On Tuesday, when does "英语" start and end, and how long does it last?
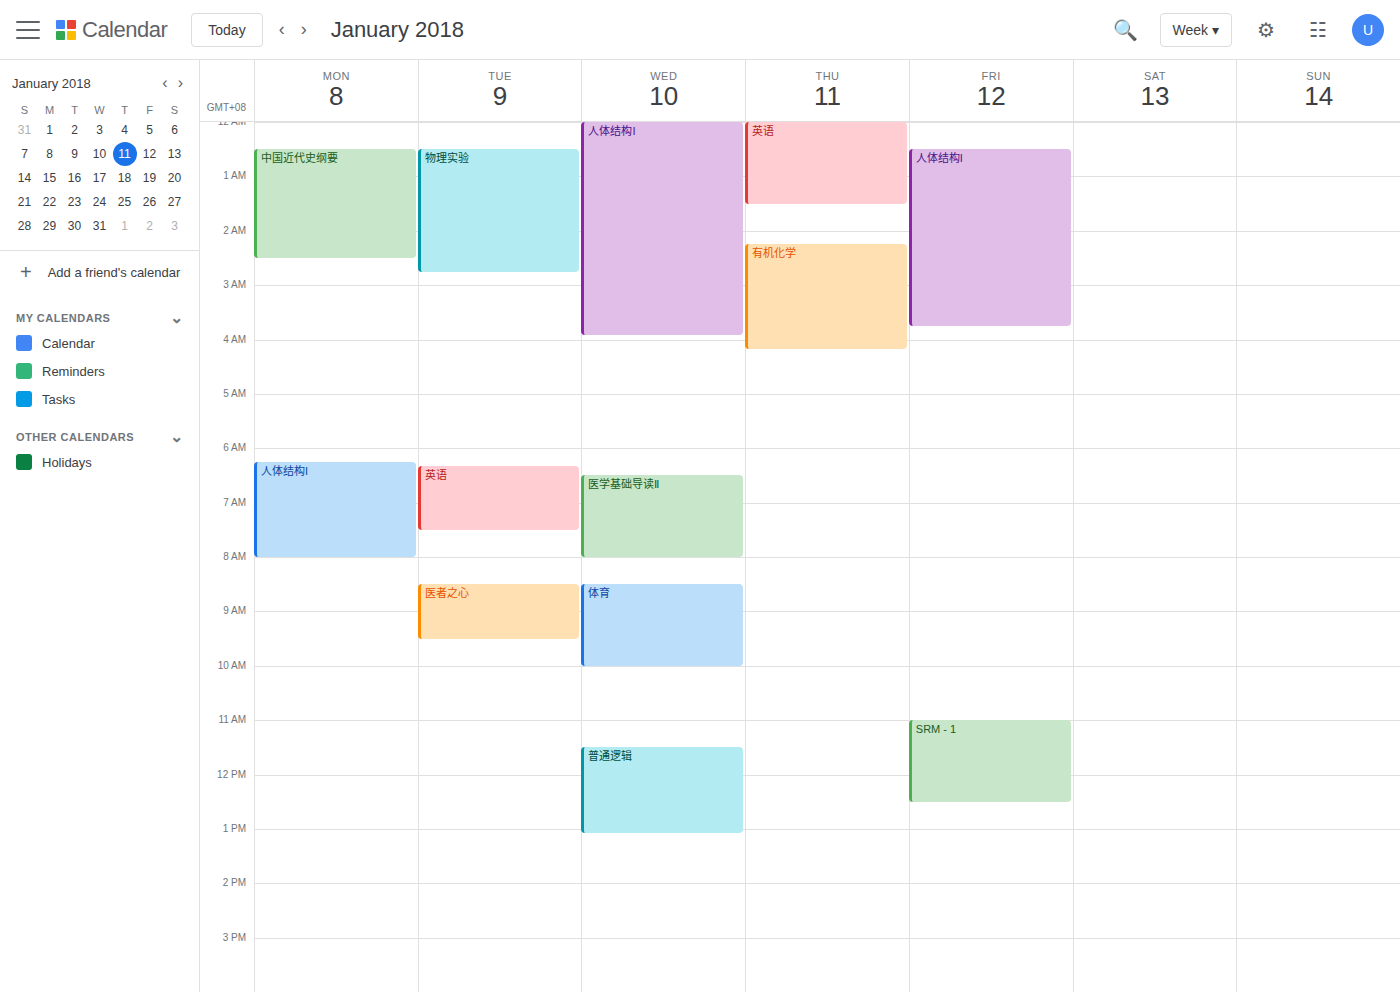
6:20 AM to 7:30 AM, 1 hour 10 minutes